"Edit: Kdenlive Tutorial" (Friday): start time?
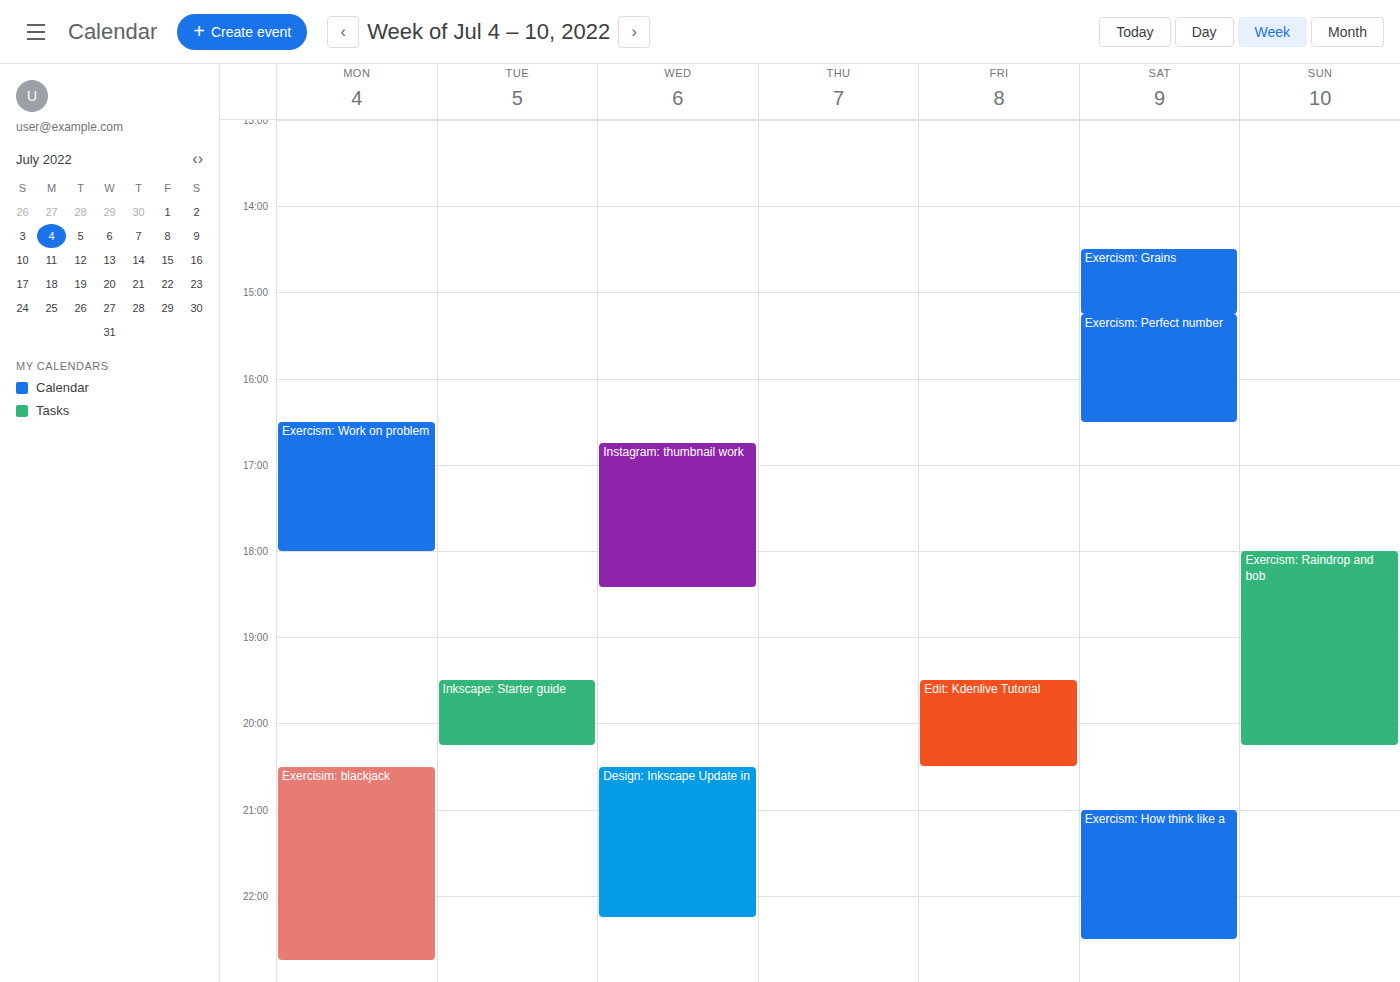
7:30 PM